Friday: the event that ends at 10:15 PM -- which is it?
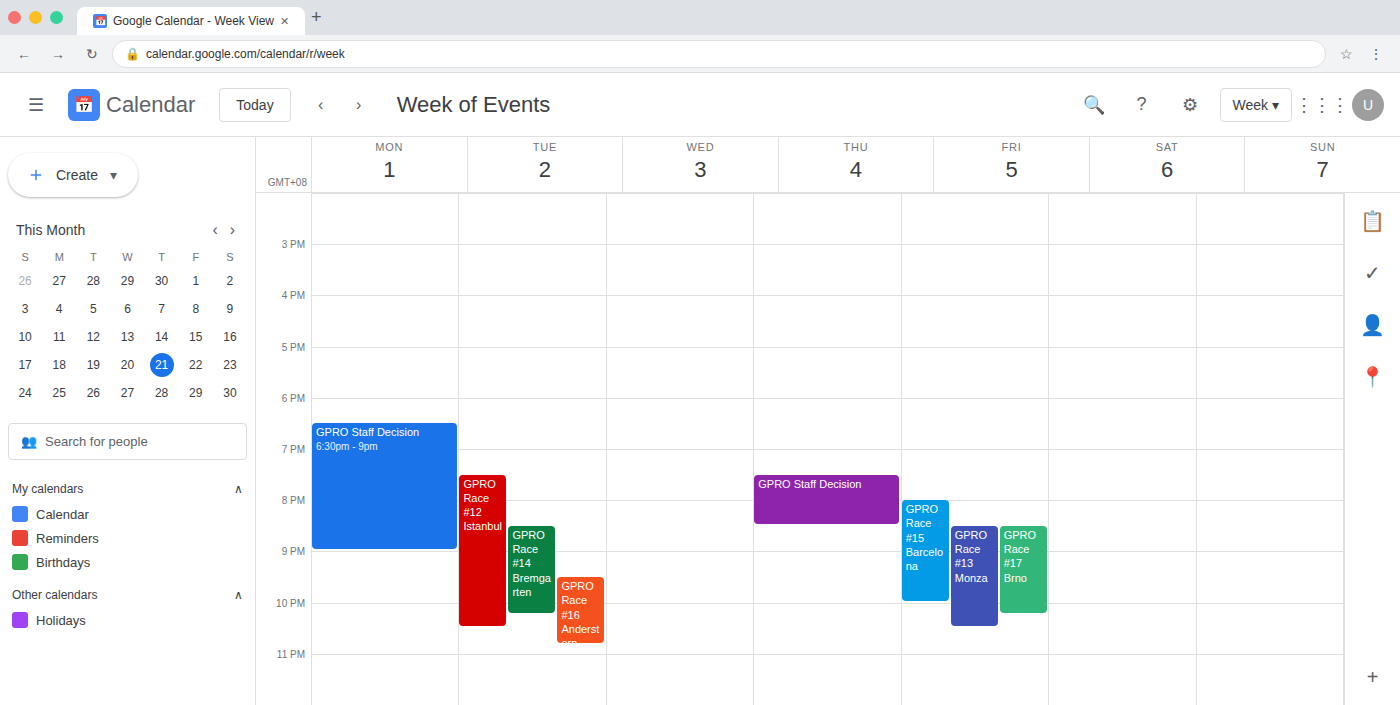
"GPRO Race #17 Brno"